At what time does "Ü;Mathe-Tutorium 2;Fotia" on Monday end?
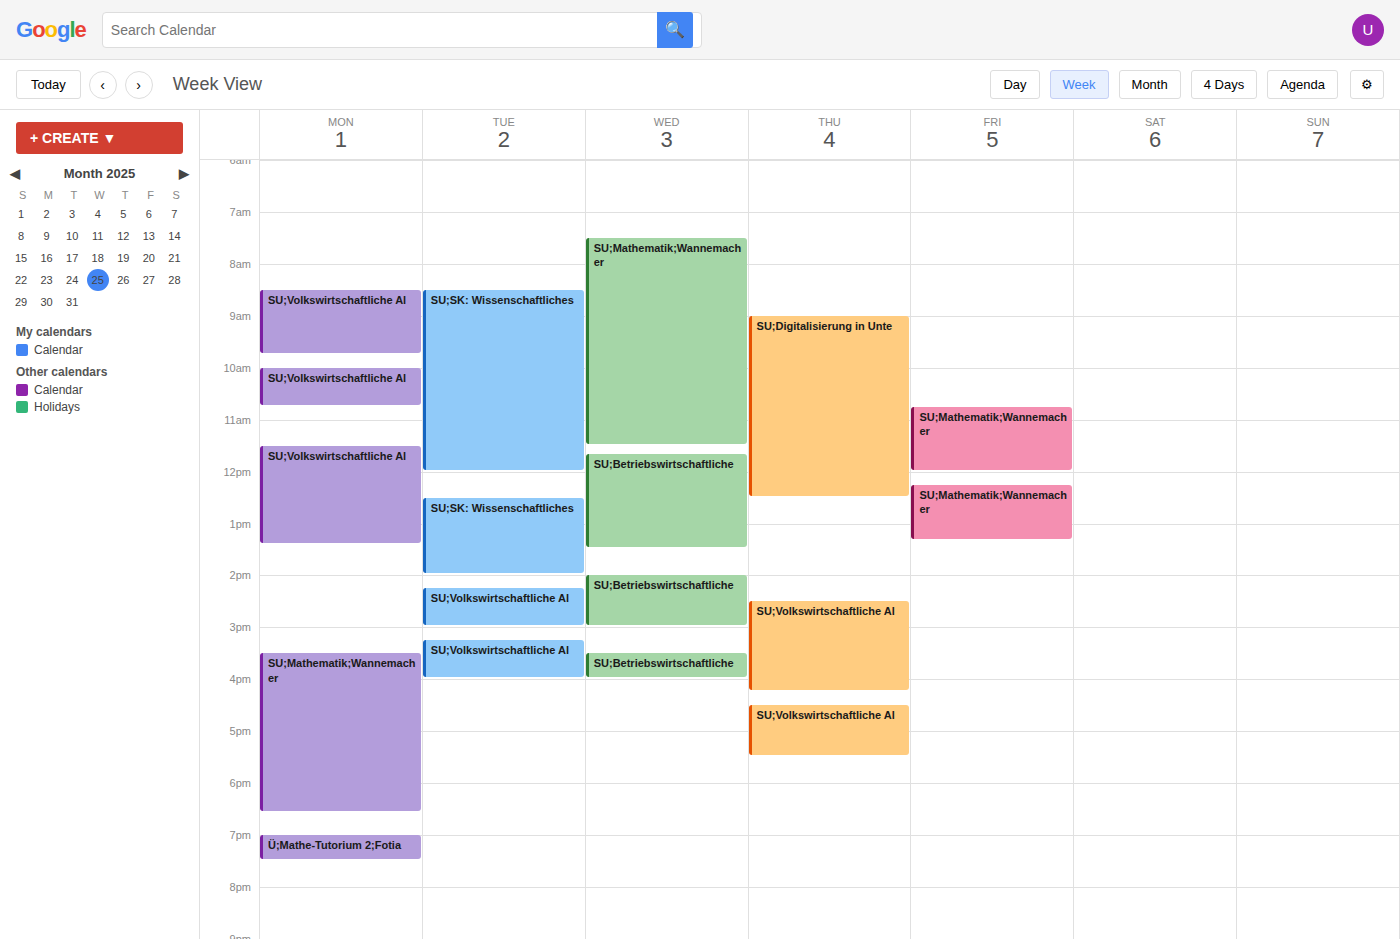
19:30